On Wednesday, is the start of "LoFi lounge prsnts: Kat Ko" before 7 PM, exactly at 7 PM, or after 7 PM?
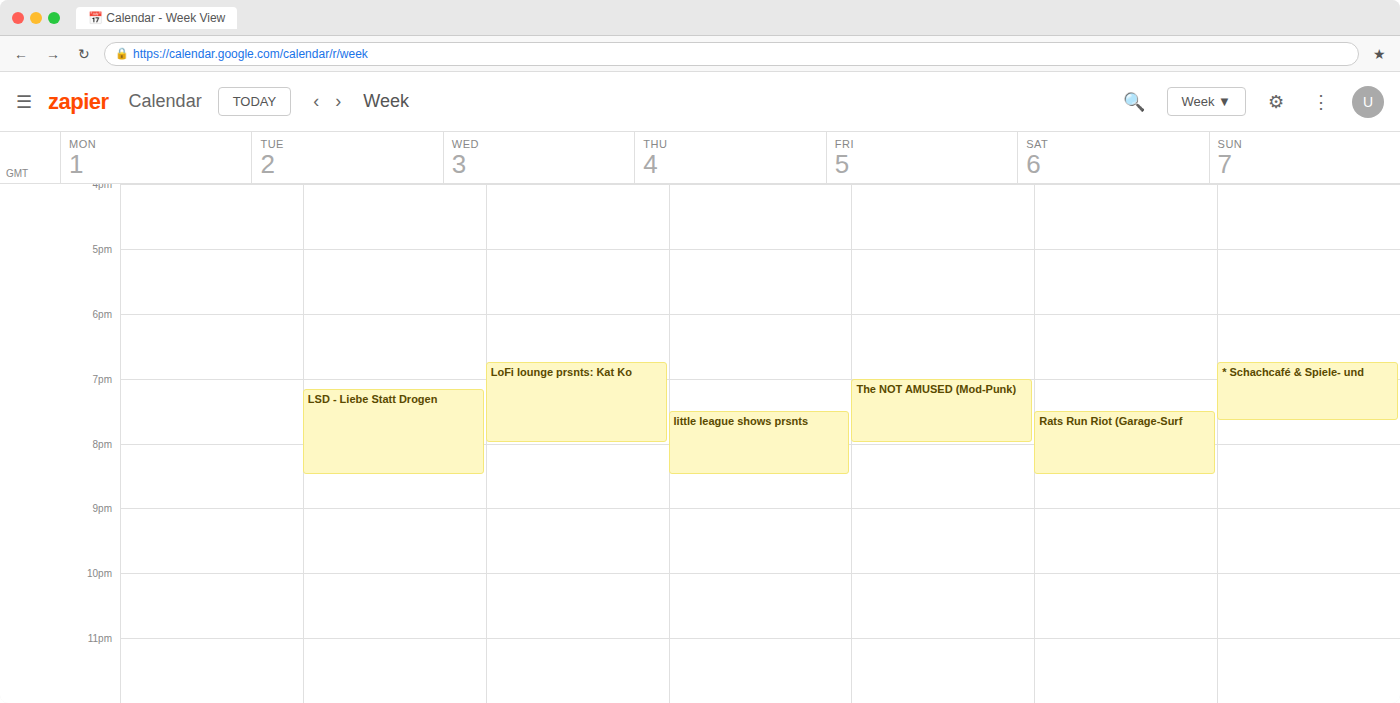
6:45 PM -- before 7 PM, 15 minutes above the 7 PM line.